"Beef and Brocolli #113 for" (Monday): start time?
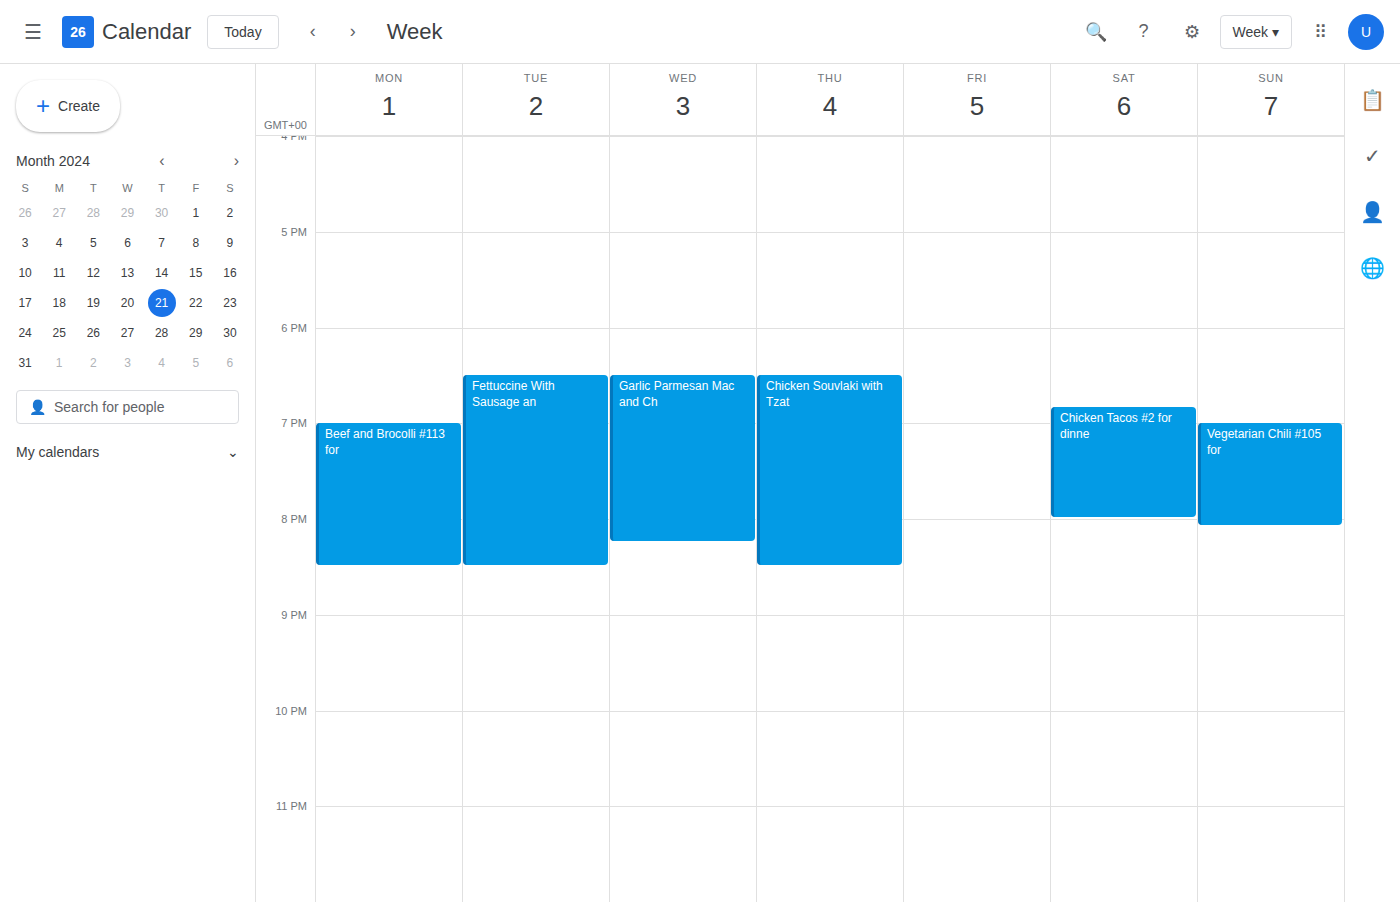
7:00 PM